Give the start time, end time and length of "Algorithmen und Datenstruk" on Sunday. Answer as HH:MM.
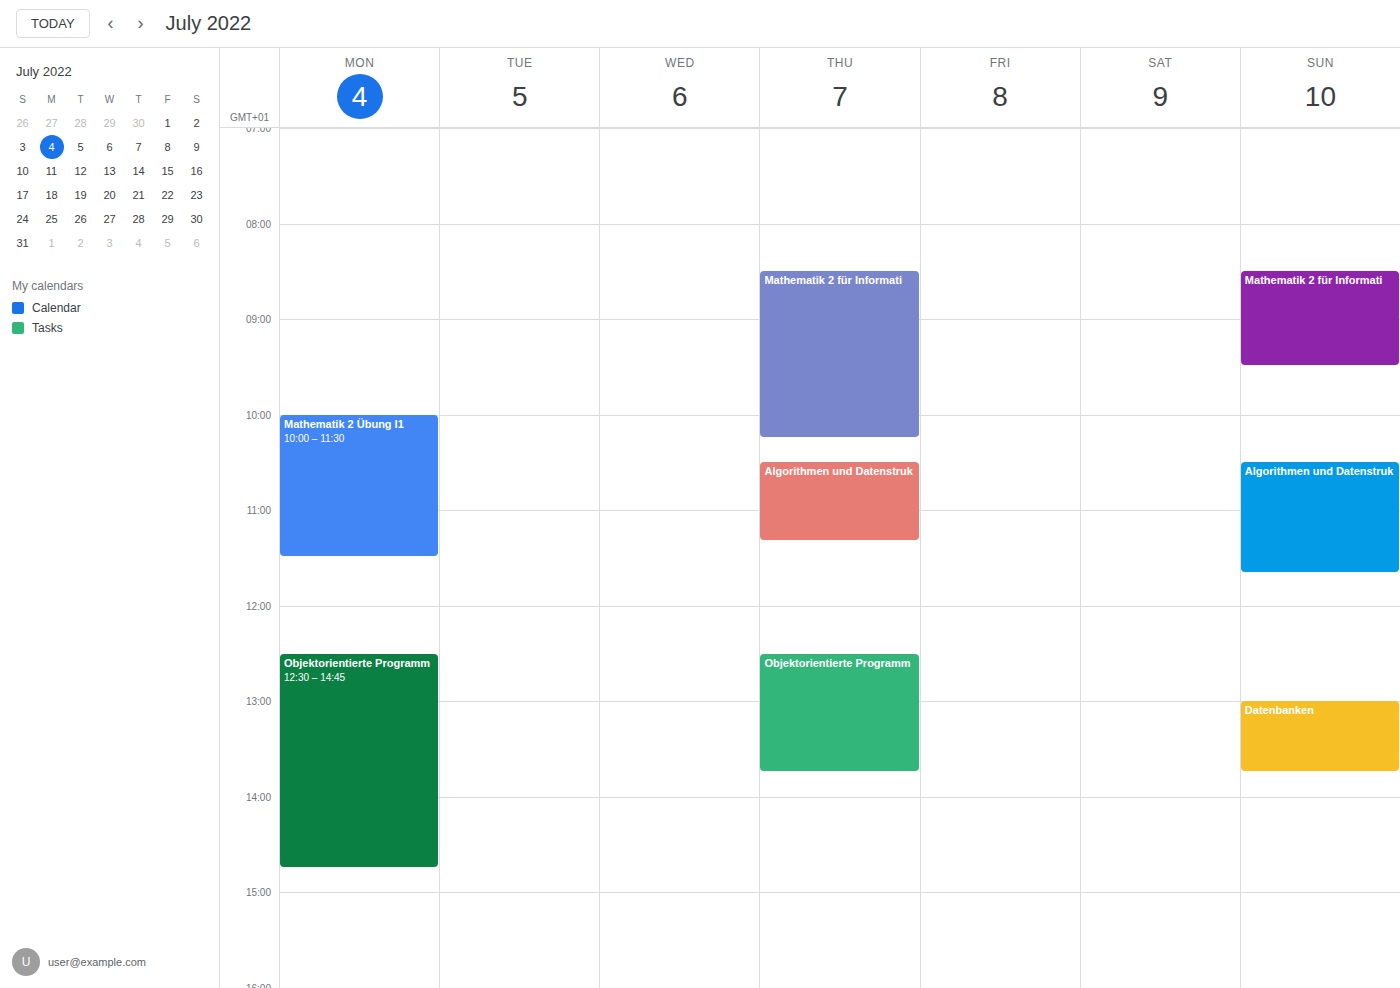
10:30 to 11:40, 1 hour 10 minutes